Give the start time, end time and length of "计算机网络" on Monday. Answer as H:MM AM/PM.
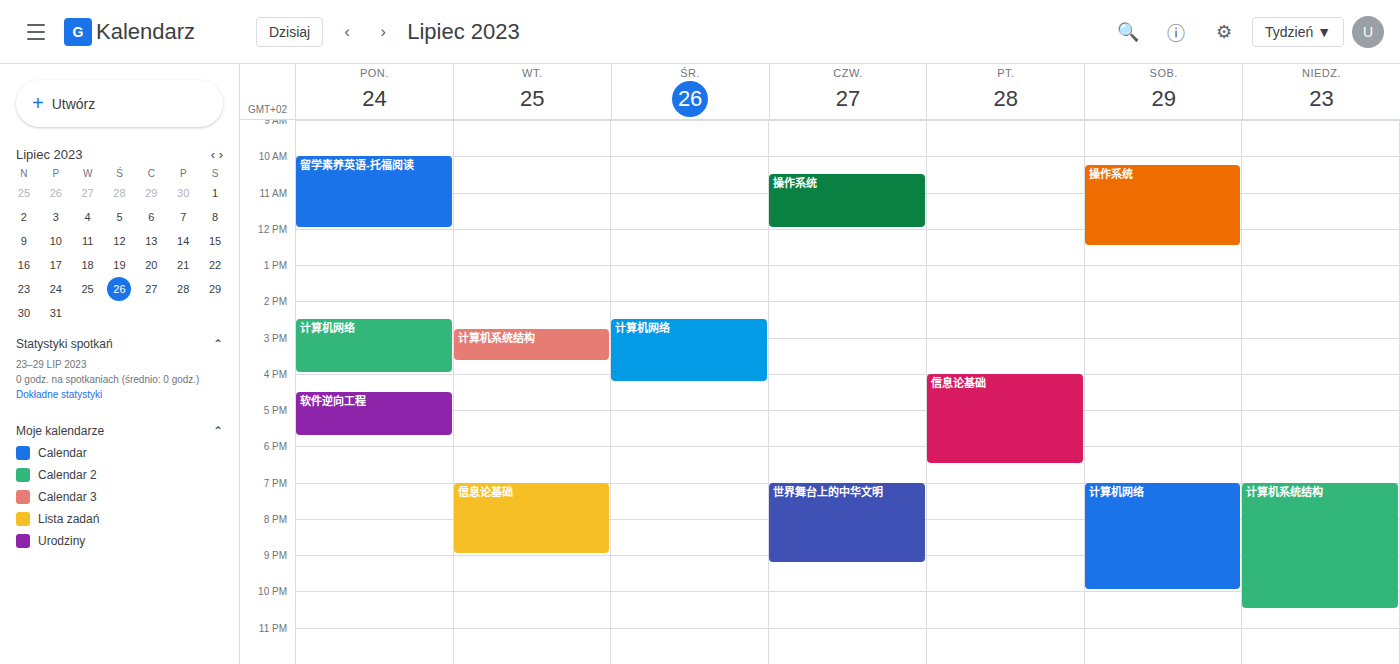
2:30 PM to 4:00 PM, 1 hour 30 minutes